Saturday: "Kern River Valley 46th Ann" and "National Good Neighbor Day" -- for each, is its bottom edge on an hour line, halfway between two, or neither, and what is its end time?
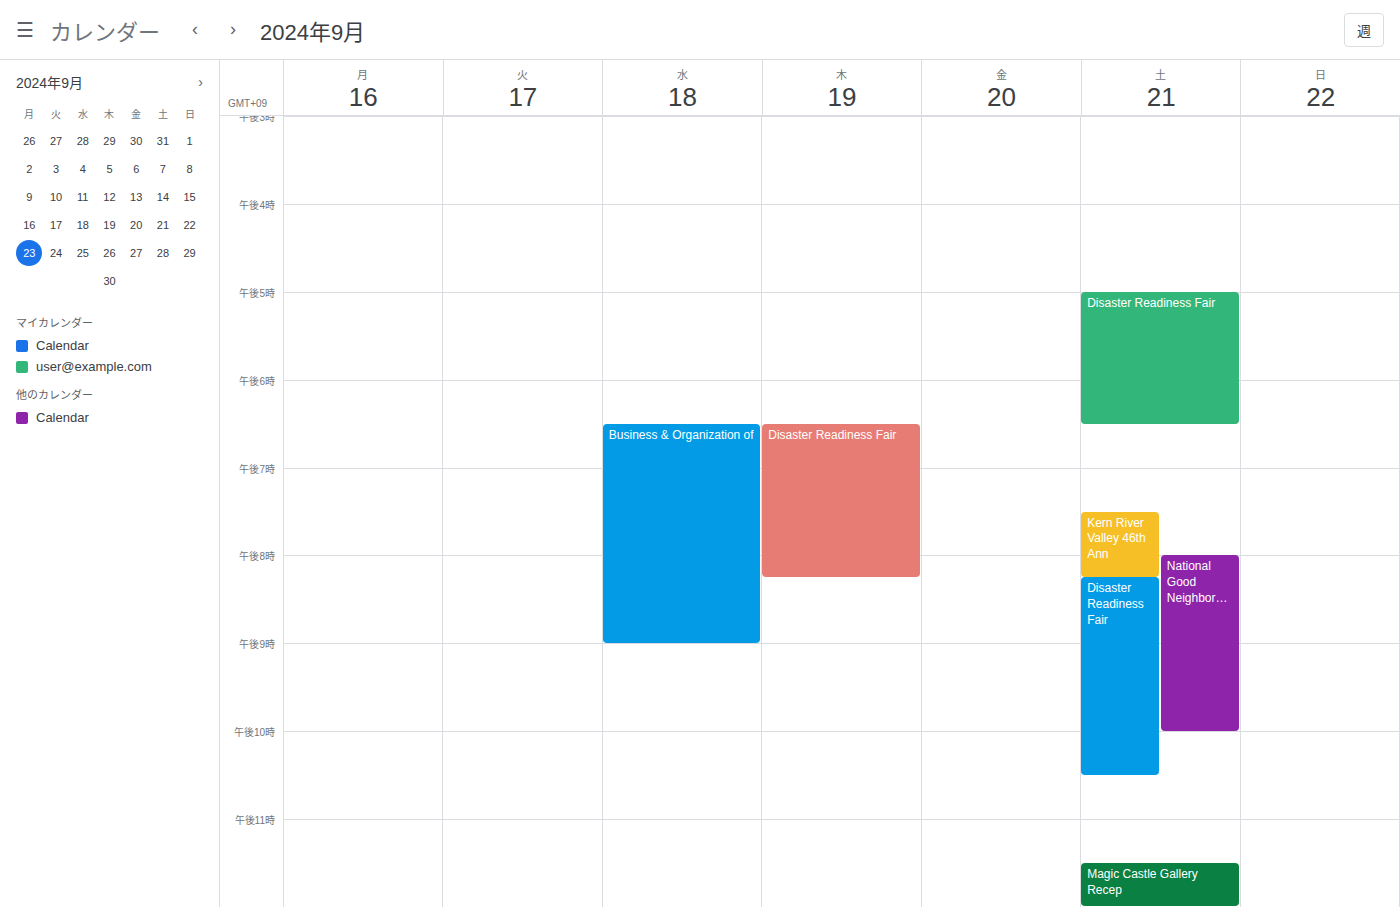
"Kern River Valley 46th Ann": 8:15 PM, neither: a quarter of the way from the 8 PM line to the 9 PM line. "National Good Neighbor Day": 10:00 PM, exactly on the 10 PM line.